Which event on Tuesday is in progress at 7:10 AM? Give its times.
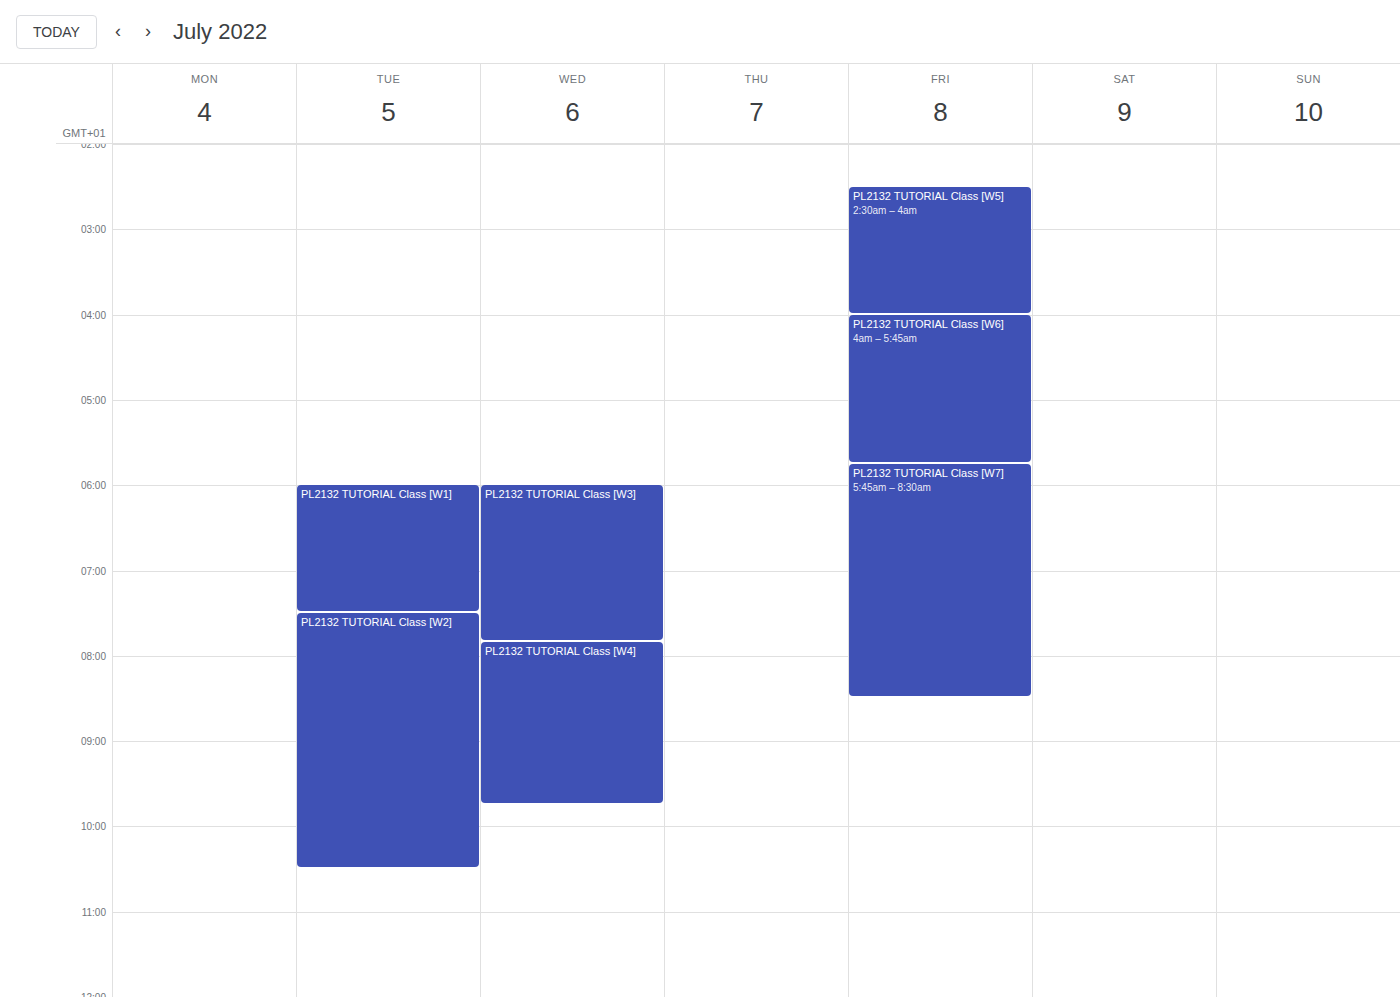
"PL2132 TUTORIAL Class [W1]", 6:00 AM to 7:30 AM